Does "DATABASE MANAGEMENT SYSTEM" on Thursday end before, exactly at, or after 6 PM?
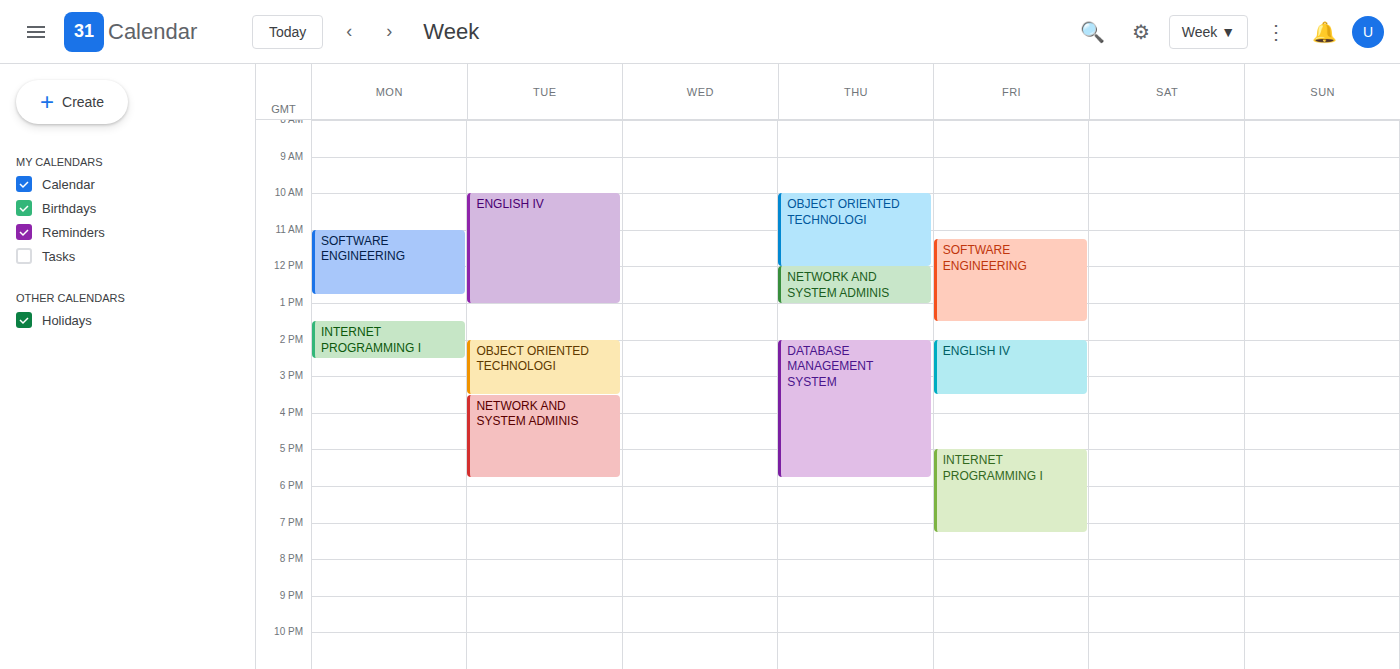
5:45 PM -- before 6 PM, 15 minutes above the 6 PM line.